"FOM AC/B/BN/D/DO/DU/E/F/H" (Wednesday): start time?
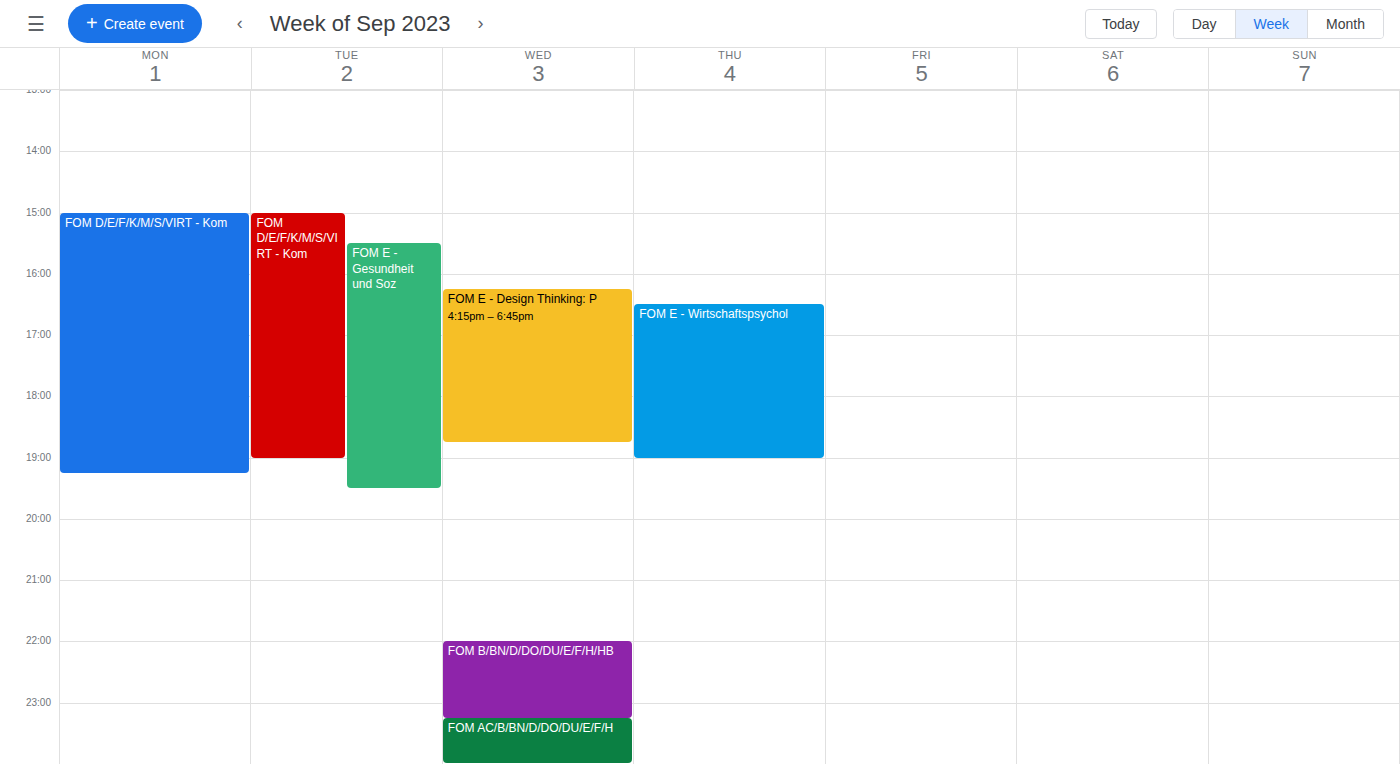
11:15 PM